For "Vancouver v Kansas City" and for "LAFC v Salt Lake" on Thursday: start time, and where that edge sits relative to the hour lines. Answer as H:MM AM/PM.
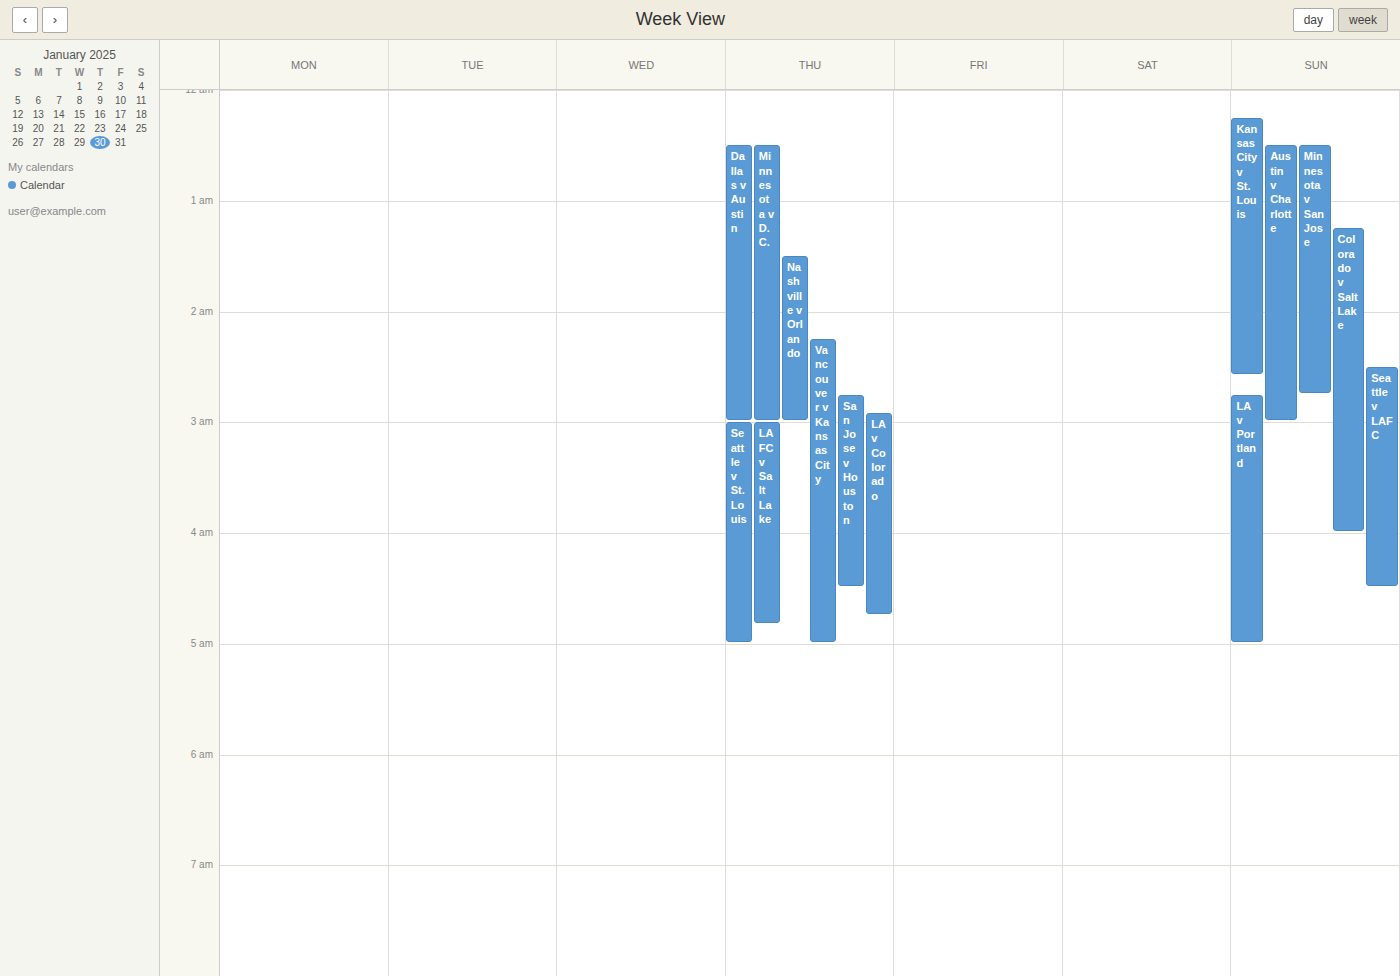
"Vancouver v Kansas City": 2:15 AM, neither: a quarter of the way from the 2 AM line to the 3 AM line. "LAFC v Salt Lake": 3:00 AM, exactly on the 3 AM line.